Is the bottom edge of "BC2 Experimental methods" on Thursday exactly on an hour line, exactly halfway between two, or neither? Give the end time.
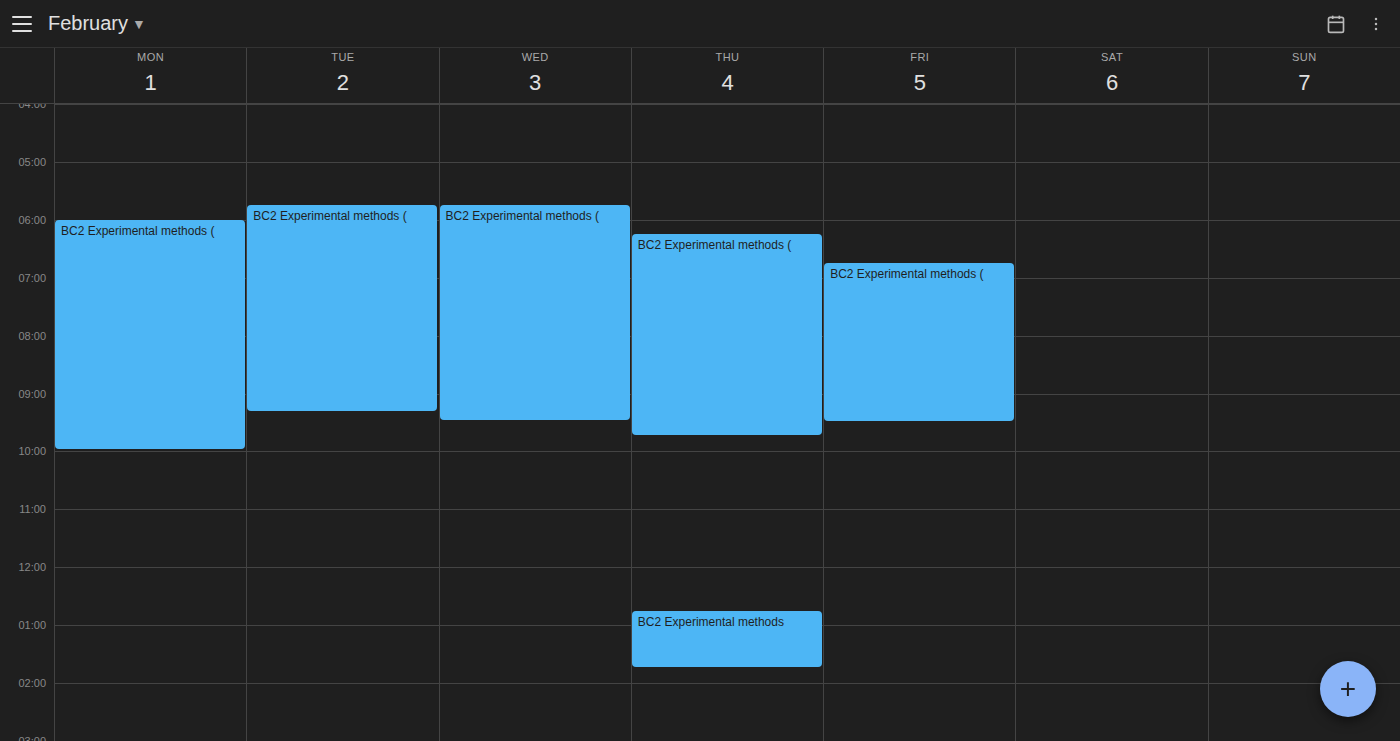
1:45 PM -- neither: three quarters of the way from the 1 PM line to the 2 PM line.